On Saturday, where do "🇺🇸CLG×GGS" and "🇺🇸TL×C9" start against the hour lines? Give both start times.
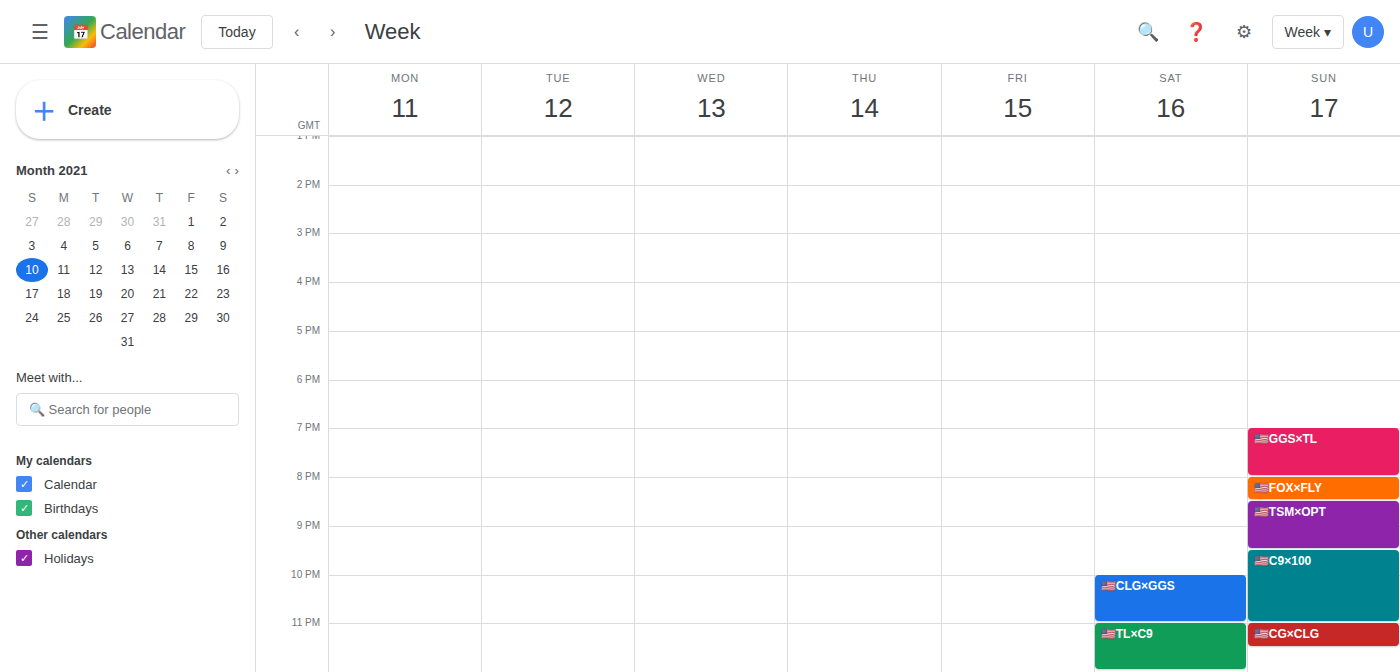
"🇺🇸CLG×GGS": 10:00 PM, exactly on the 10 PM line. "🇺🇸TL×C9": 11:00 PM, exactly on the 11 PM line.